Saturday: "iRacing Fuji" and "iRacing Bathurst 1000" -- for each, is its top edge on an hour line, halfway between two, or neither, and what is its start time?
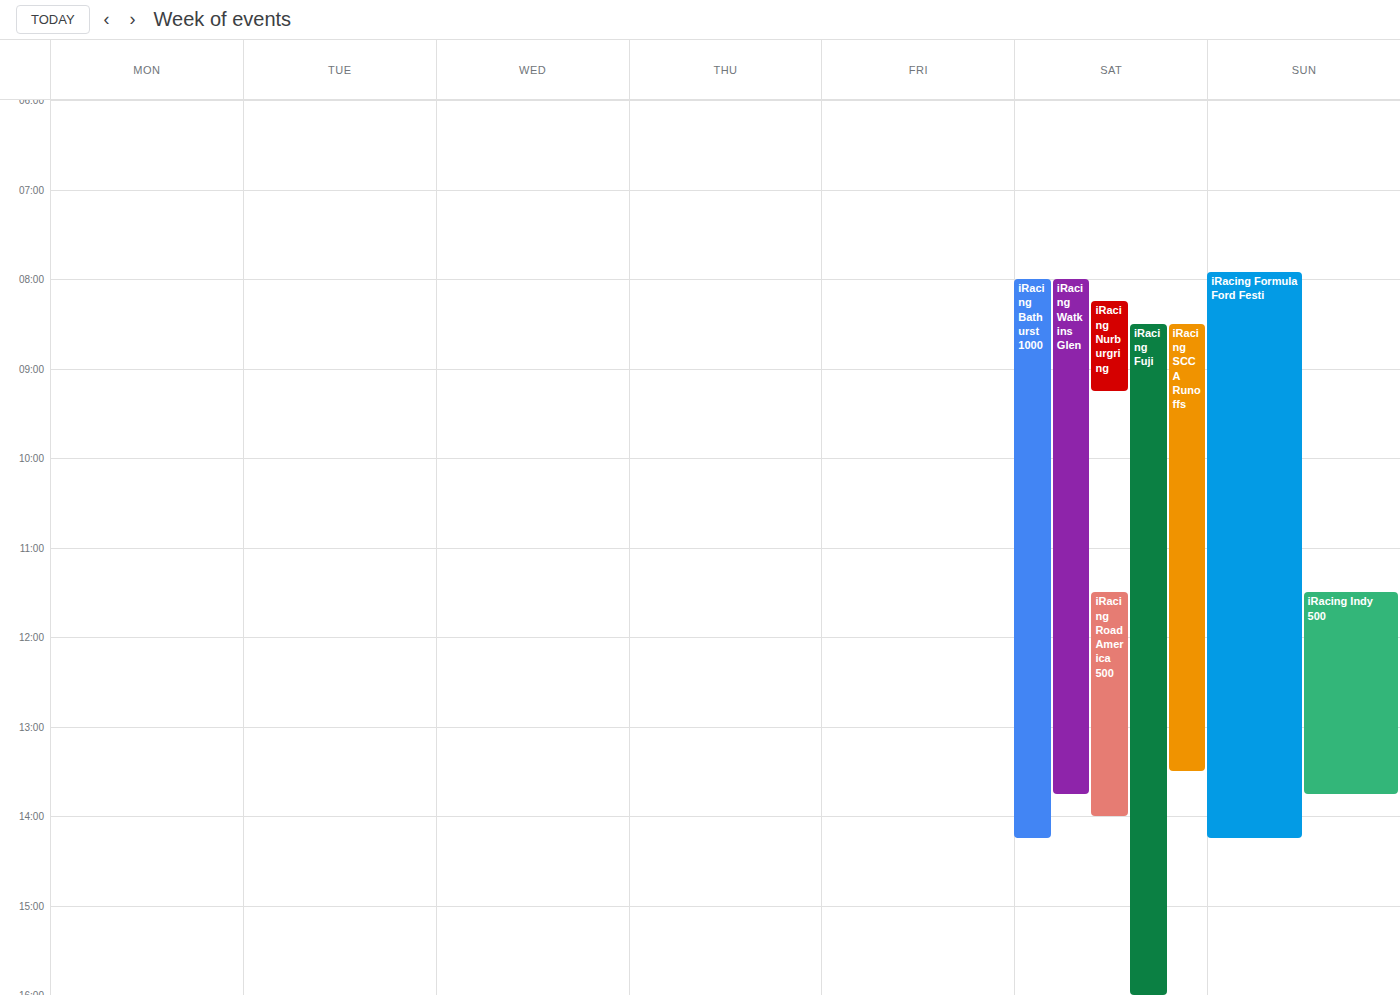
"iRacing Fuji": 8:30 AM, halfway between the 8 AM and 9 AM lines. "iRacing Bathurst 1000": 8:00 AM, exactly on the 8 AM line.